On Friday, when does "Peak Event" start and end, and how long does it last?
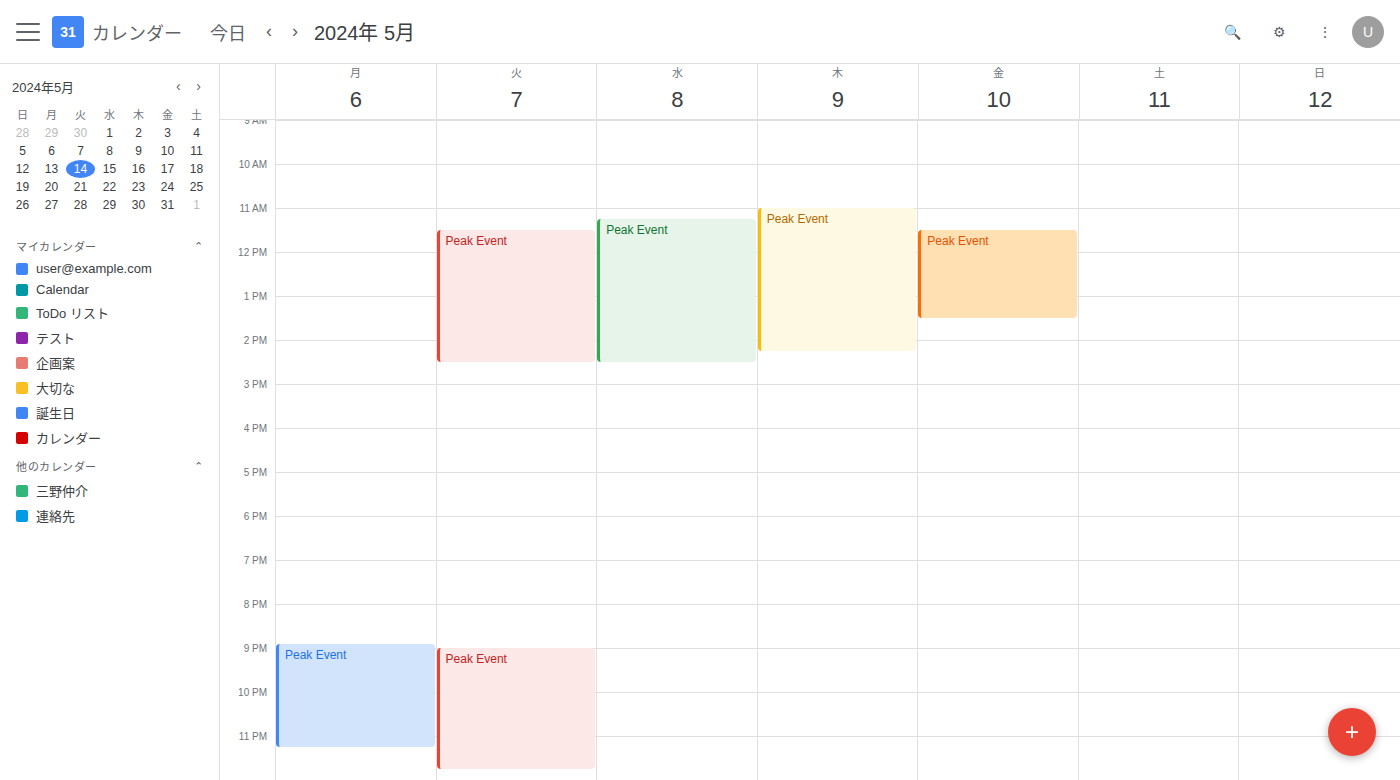
11:30 AM to 1:30 PM, 2 hours